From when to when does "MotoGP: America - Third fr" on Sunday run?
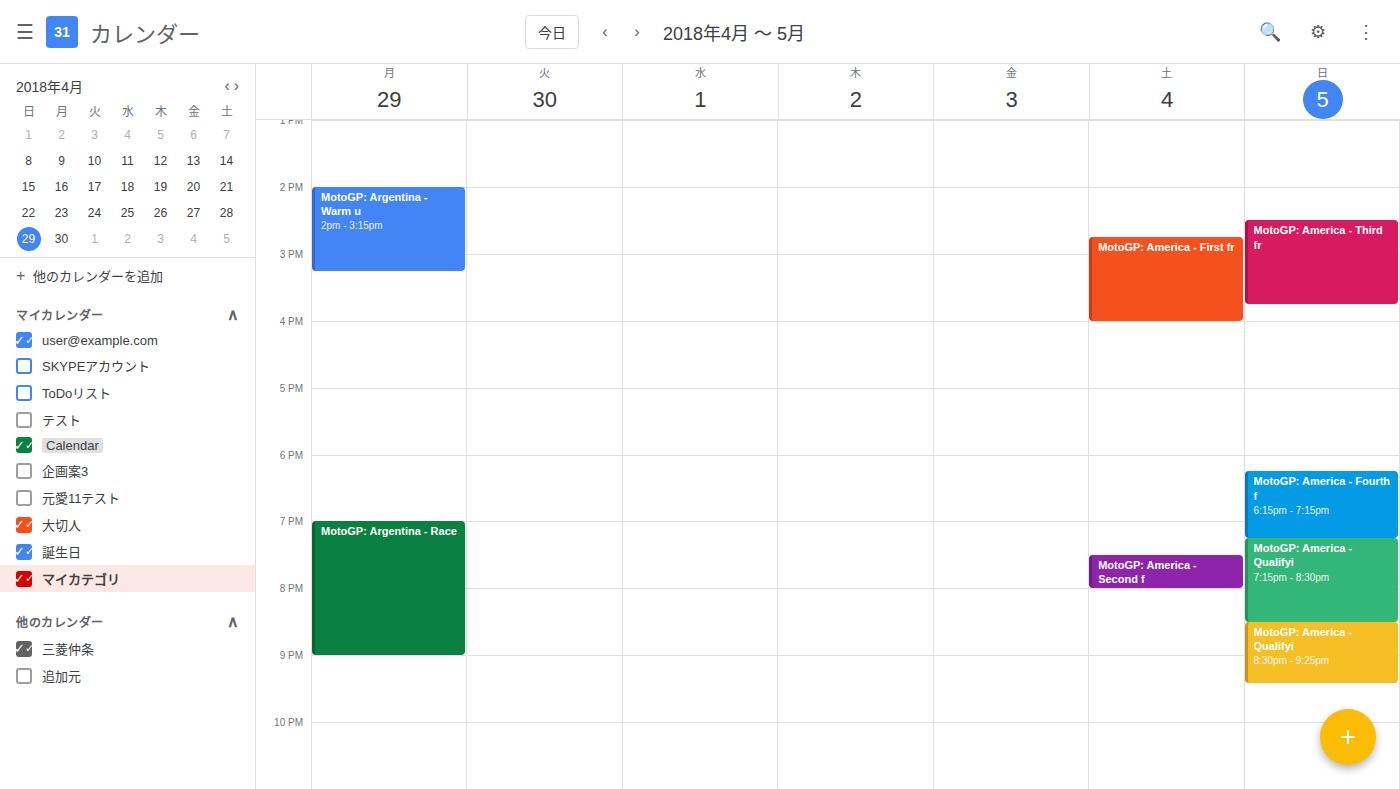
2:30 PM to 3:45 PM